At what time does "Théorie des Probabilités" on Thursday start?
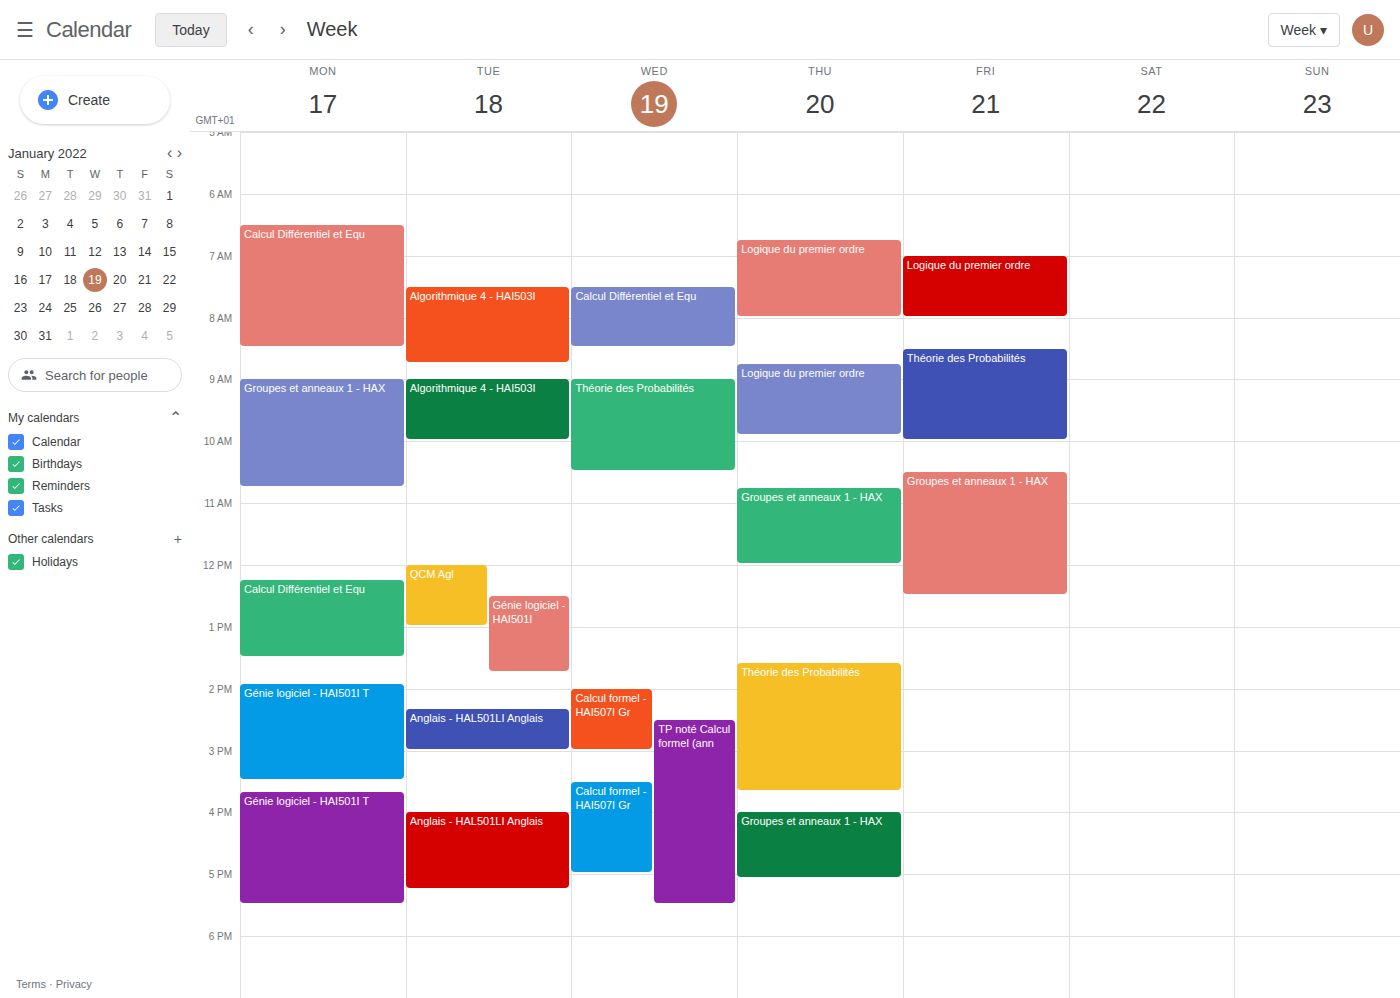
1:35 PM